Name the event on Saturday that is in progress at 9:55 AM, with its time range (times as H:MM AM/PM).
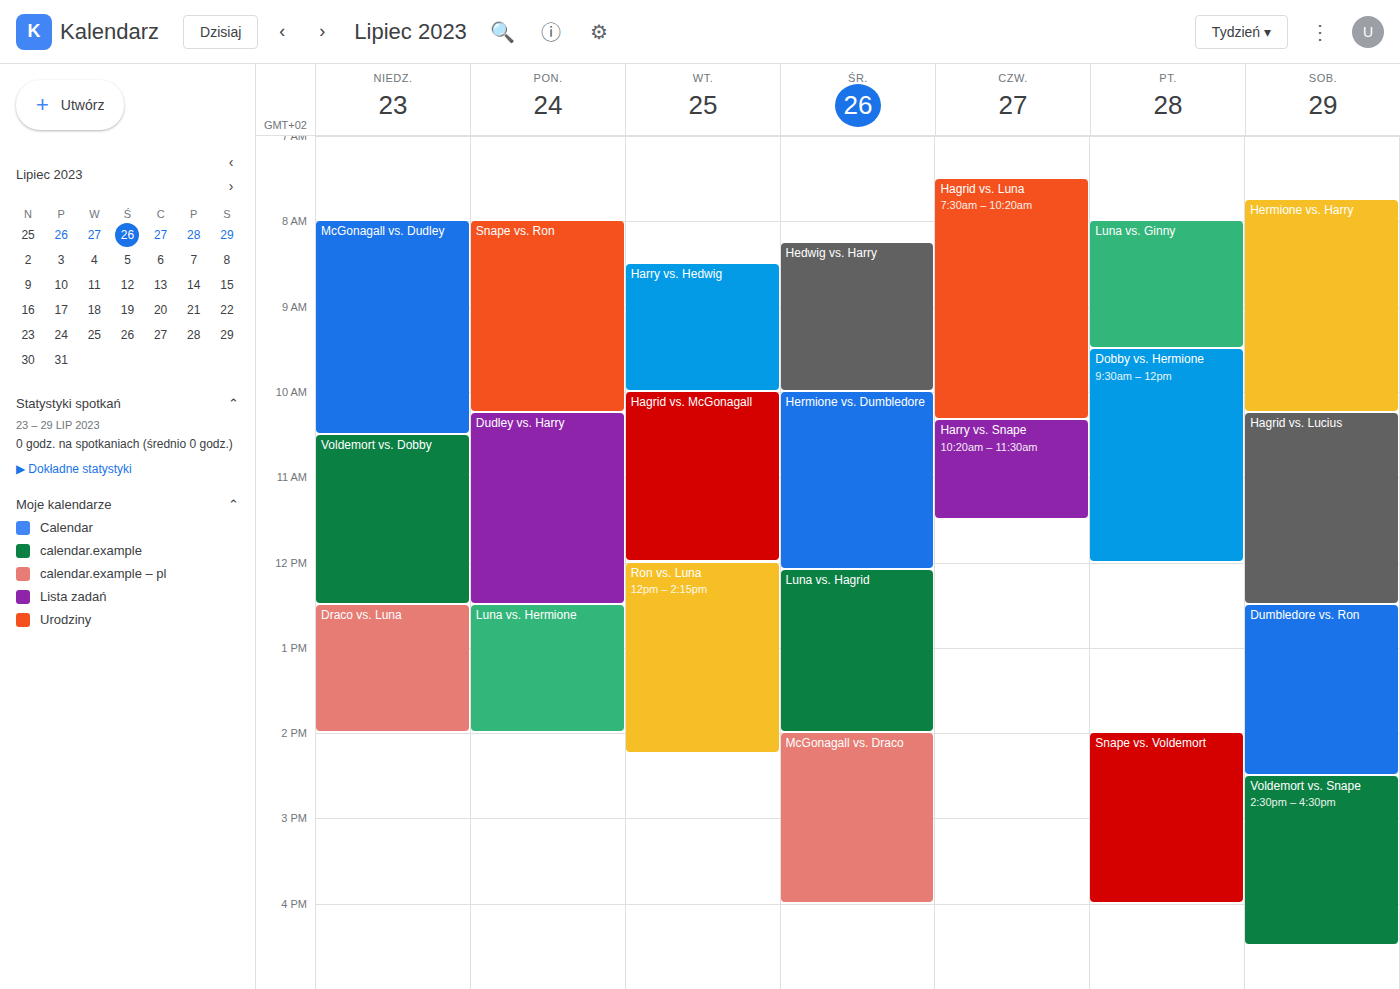
"Hermione vs. Harry", 7:45 AM to 10:15 AM